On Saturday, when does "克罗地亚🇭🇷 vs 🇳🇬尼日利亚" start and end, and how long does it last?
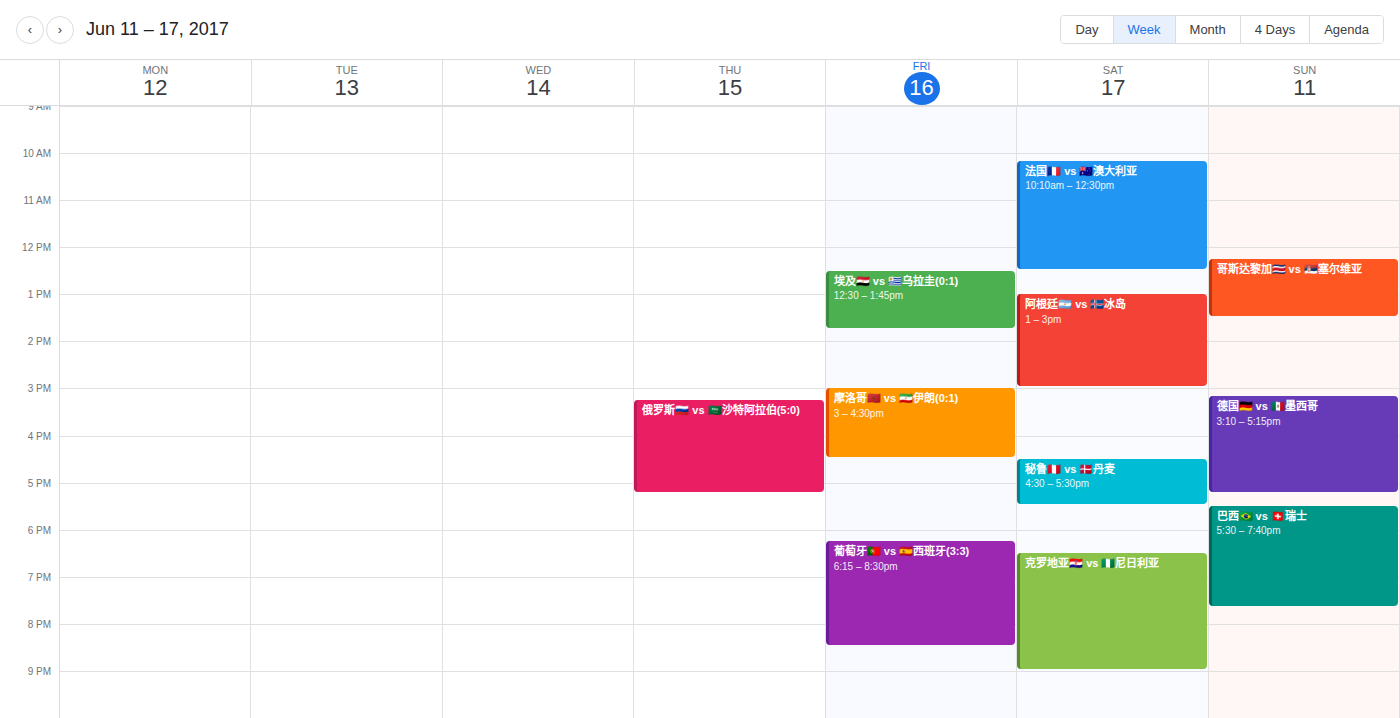
6:30 PM to 9:00 PM, 2 hours 30 minutes